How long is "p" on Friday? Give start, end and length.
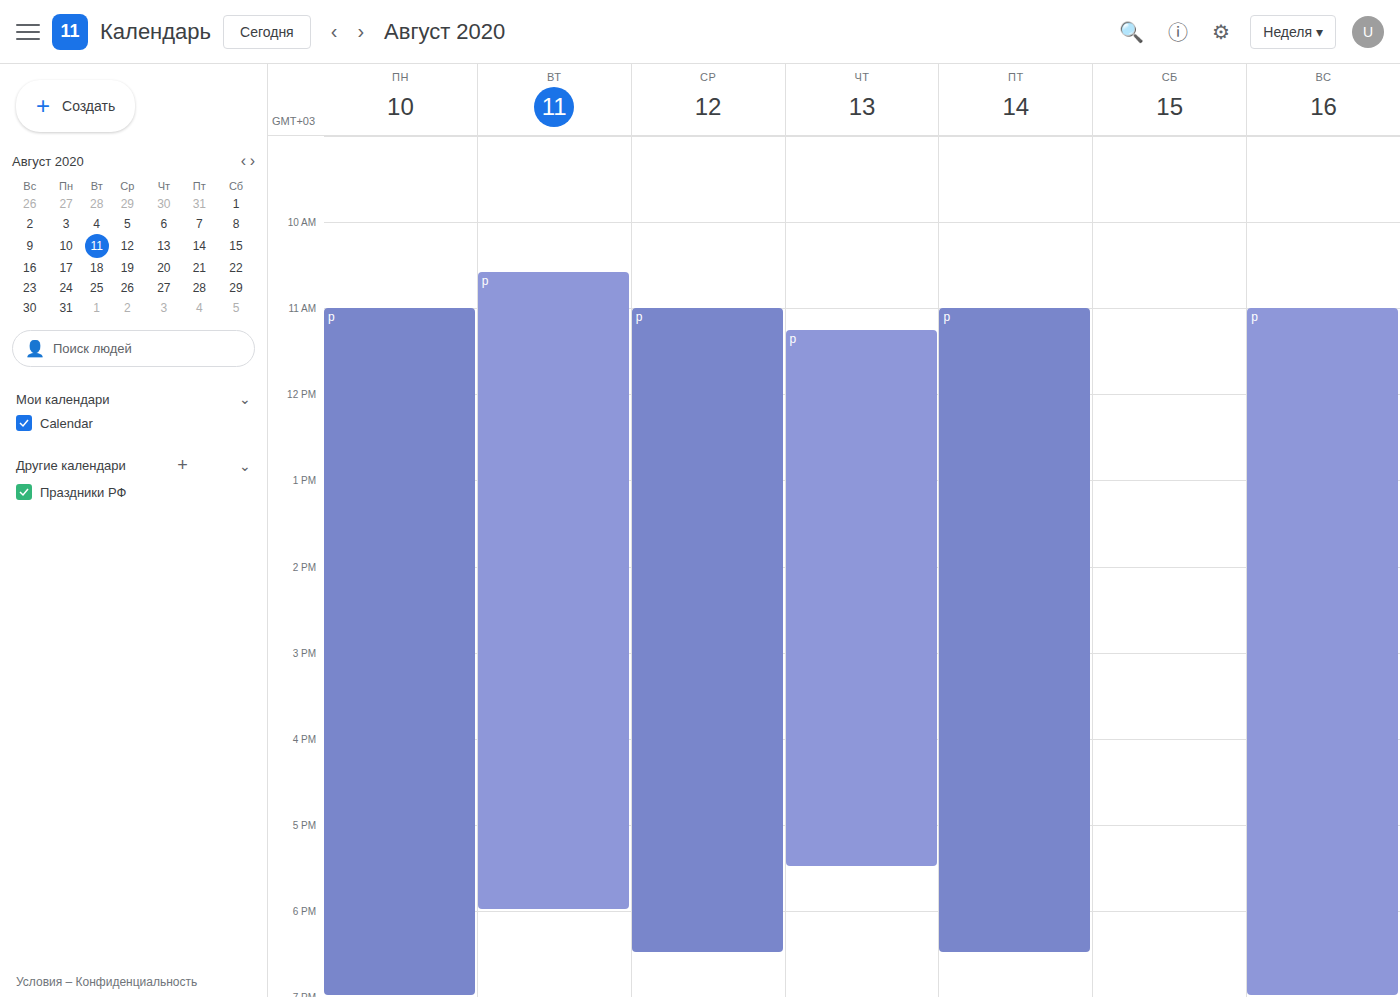
11:00 AM to 6:30 PM, 7 hours 30 minutes